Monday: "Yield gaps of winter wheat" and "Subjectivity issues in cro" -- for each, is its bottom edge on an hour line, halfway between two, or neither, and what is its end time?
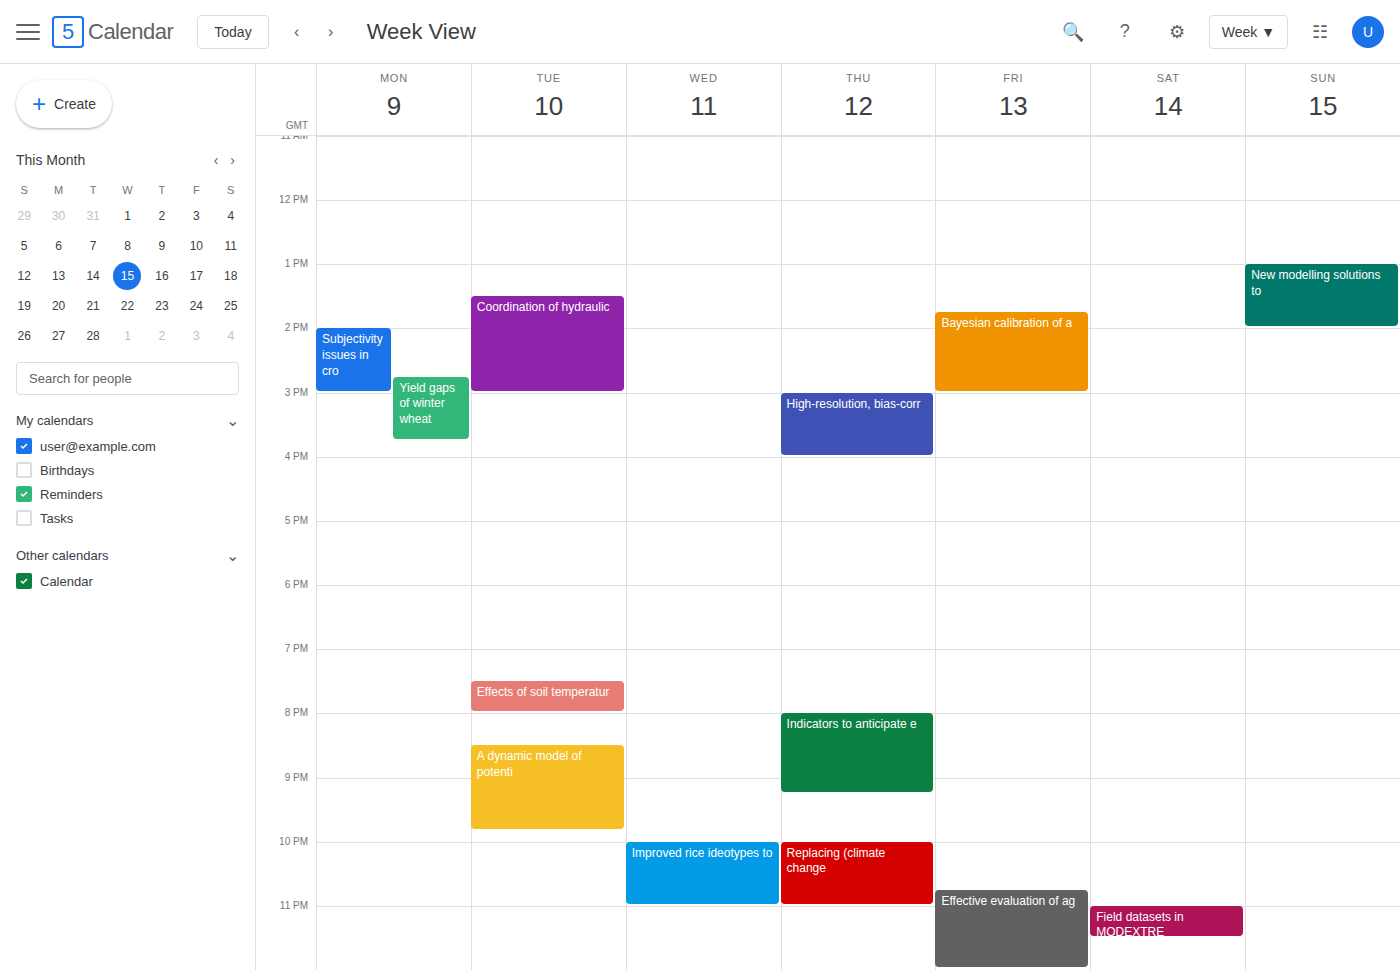
"Yield gaps of winter wheat": 3:45 PM, neither: three quarters of the way from the 3 PM line to the 4 PM line. "Subjectivity issues in cro": 3:00 PM, exactly on the 3 PM line.